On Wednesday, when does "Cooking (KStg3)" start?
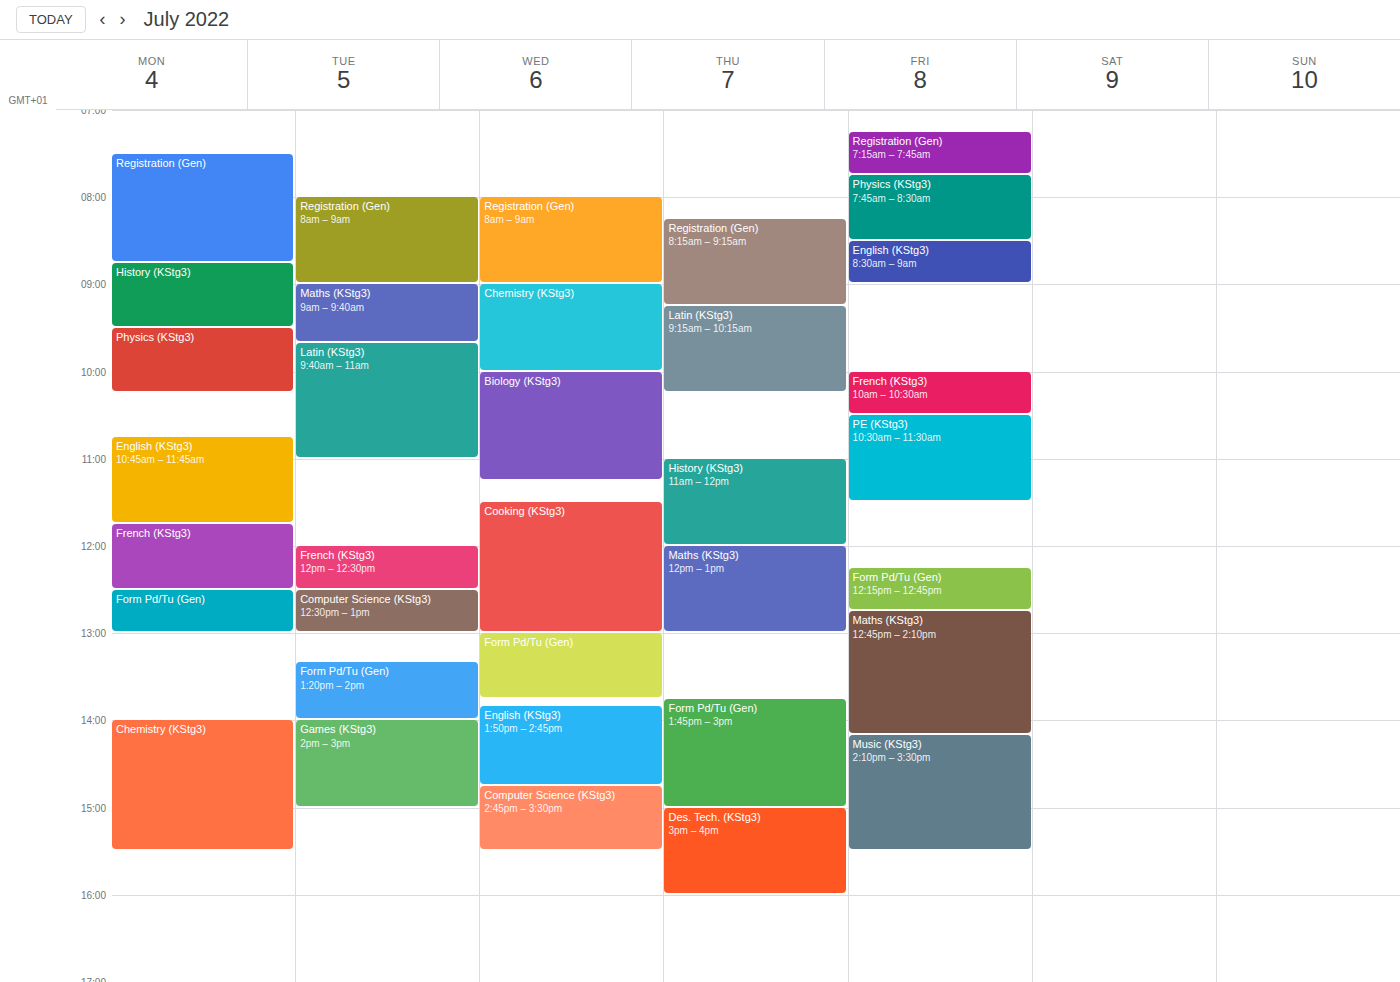
11:30 AM